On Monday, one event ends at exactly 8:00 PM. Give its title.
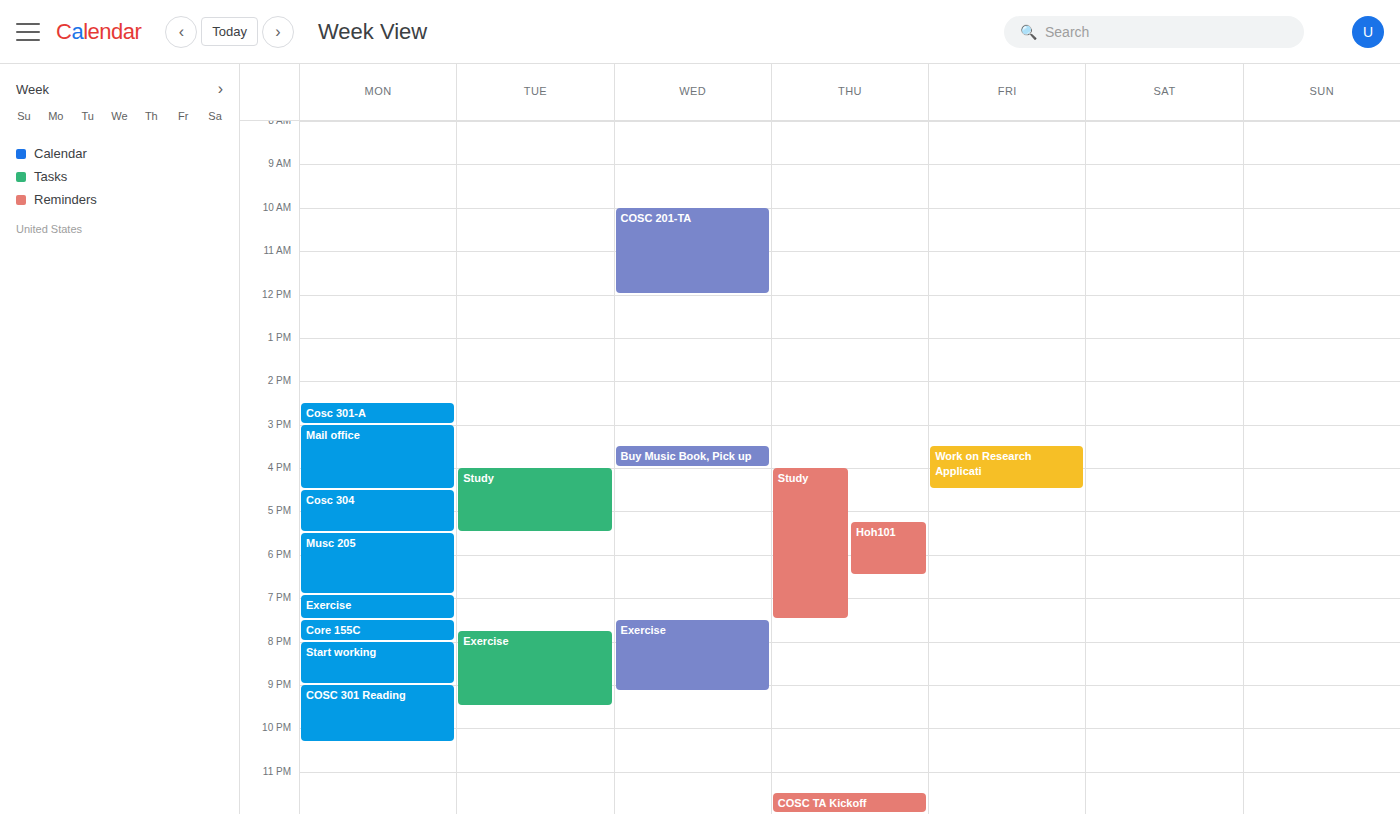
"Core 155C"